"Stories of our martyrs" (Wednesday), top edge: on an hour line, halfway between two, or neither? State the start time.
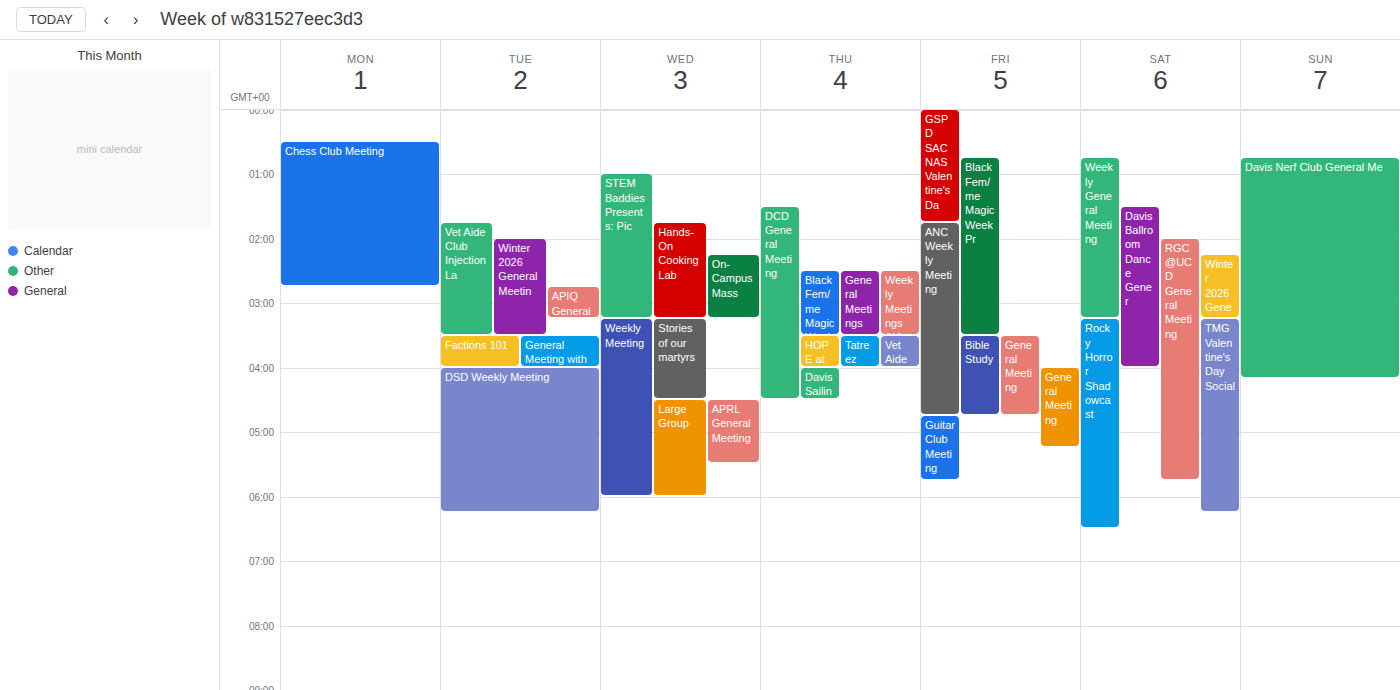
3:15 AM -- neither: a quarter of the way from the 3 AM line to the 4 AM line.